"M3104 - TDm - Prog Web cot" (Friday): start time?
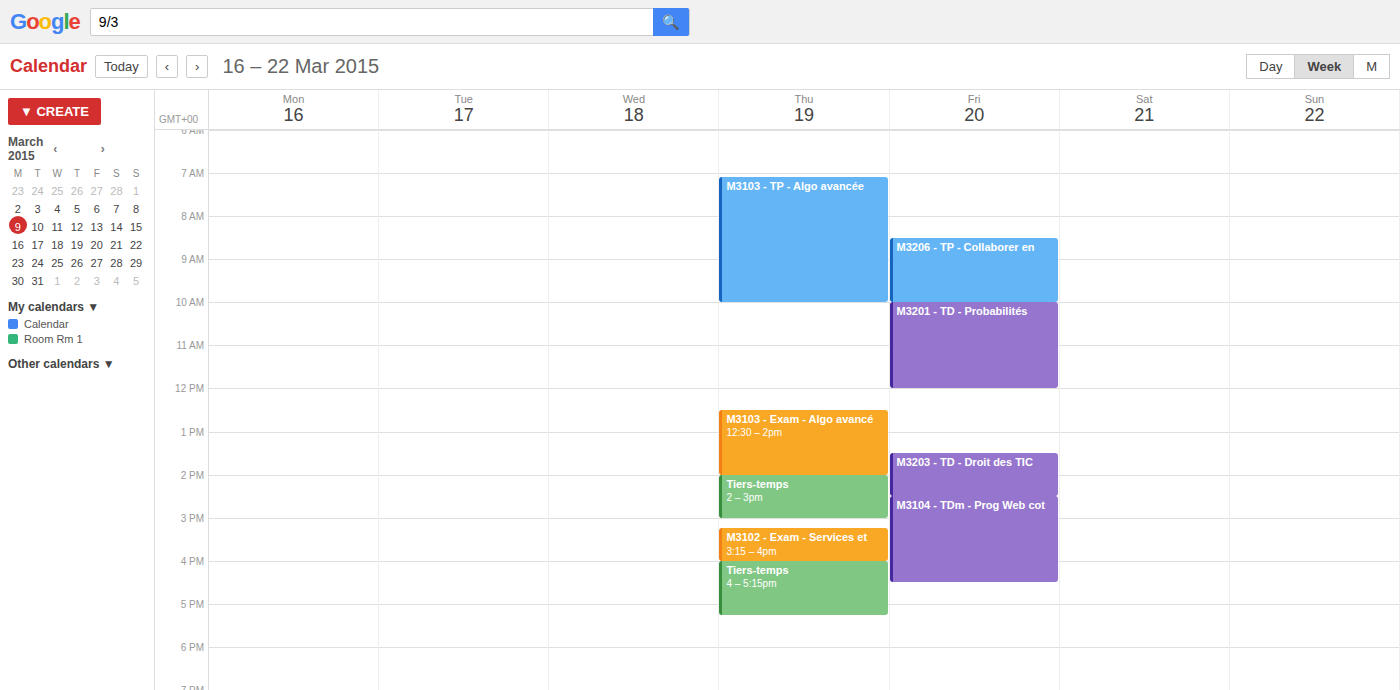
2:30 PM